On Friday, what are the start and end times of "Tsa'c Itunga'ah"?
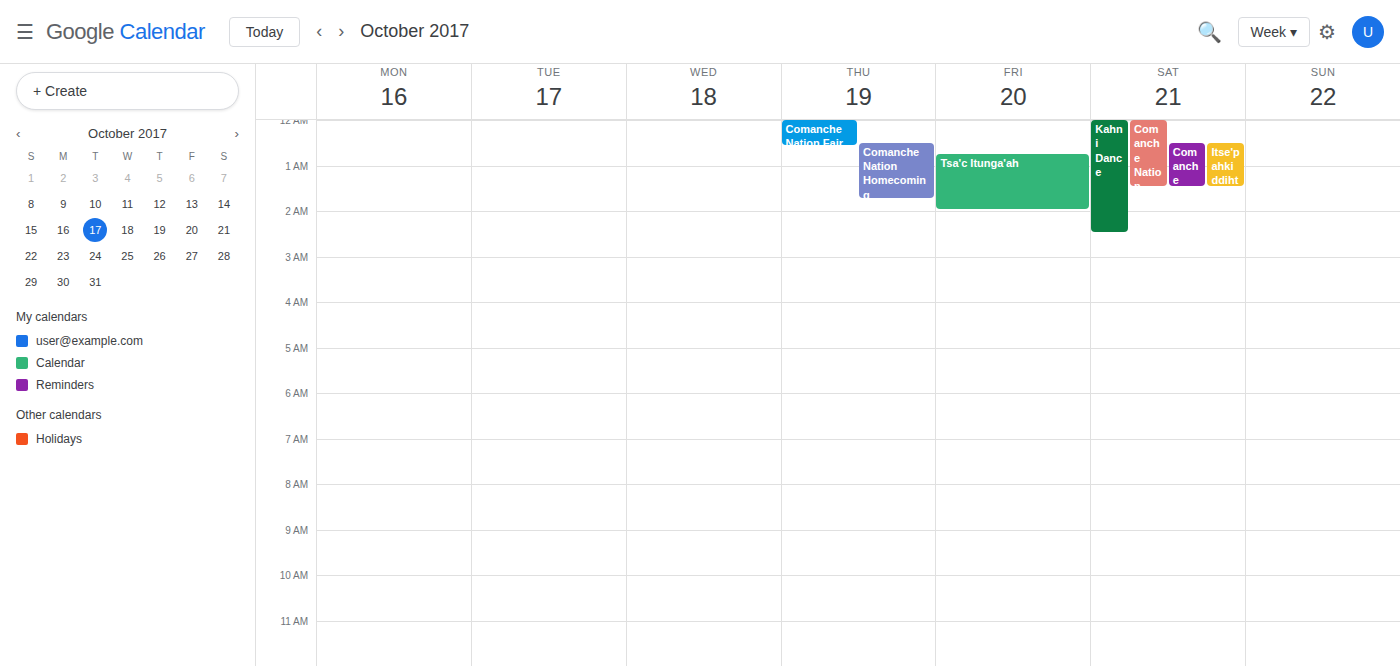
12:45 AM to 2:00 AM